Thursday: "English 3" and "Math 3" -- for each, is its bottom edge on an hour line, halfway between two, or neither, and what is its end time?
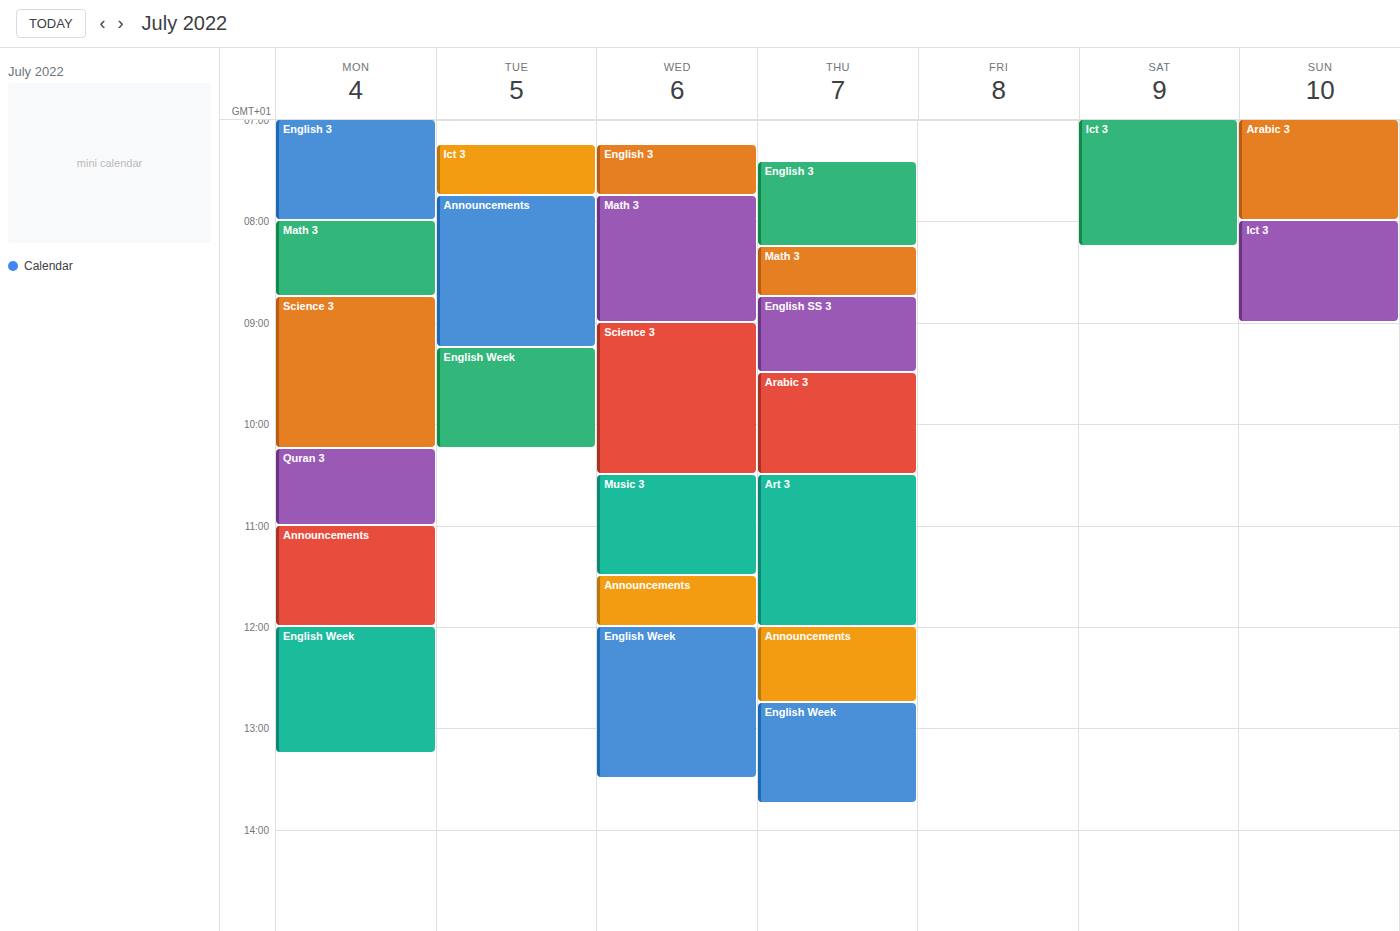
"English 3": 8:15 AM, neither: a quarter of the way from the 8 AM line to the 9 AM line. "Math 3": 8:45 AM, neither: three quarters of the way from the 8 AM line to the 9 AM line.